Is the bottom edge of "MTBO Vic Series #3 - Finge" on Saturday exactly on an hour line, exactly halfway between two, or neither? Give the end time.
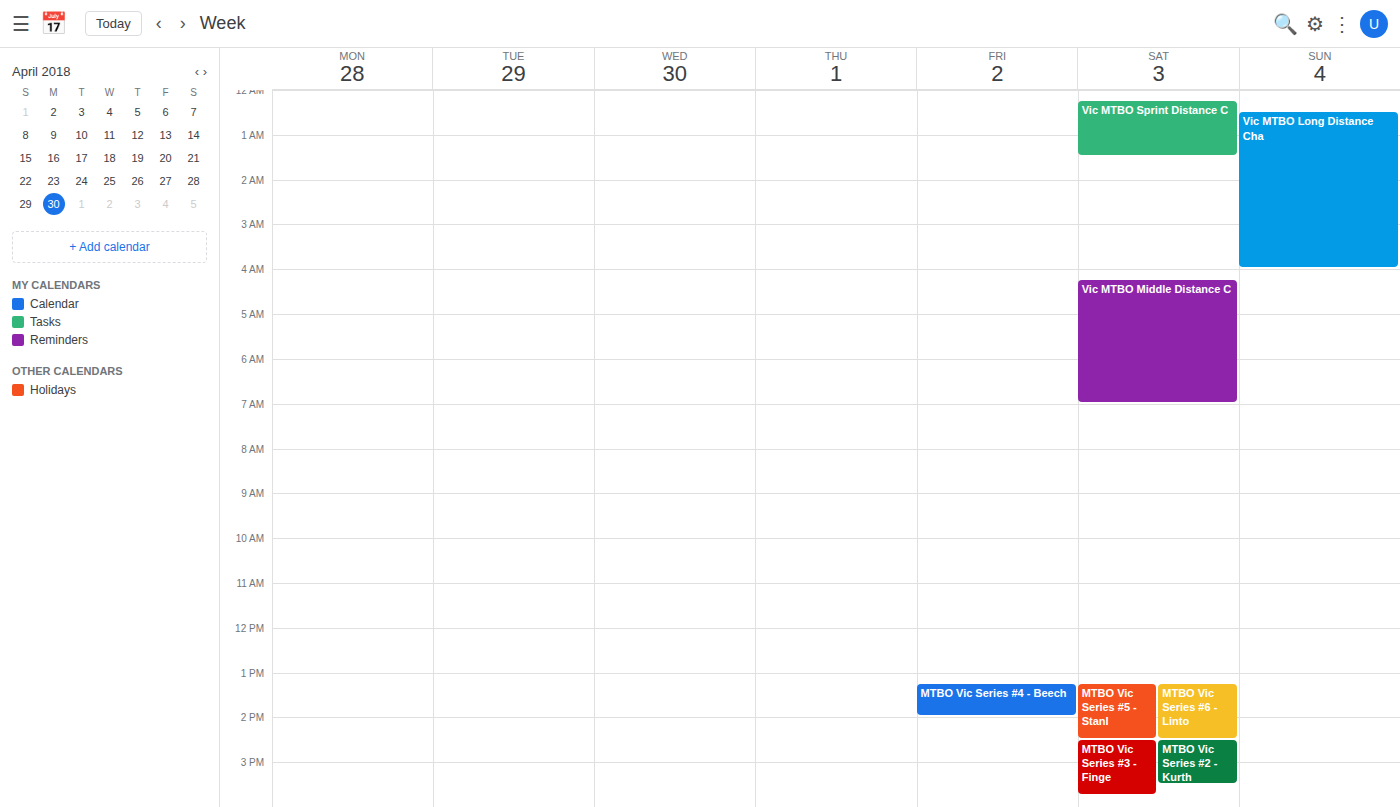
3:45 PM -- neither: three quarters of the way from the 3 PM line to the 4 PM line.